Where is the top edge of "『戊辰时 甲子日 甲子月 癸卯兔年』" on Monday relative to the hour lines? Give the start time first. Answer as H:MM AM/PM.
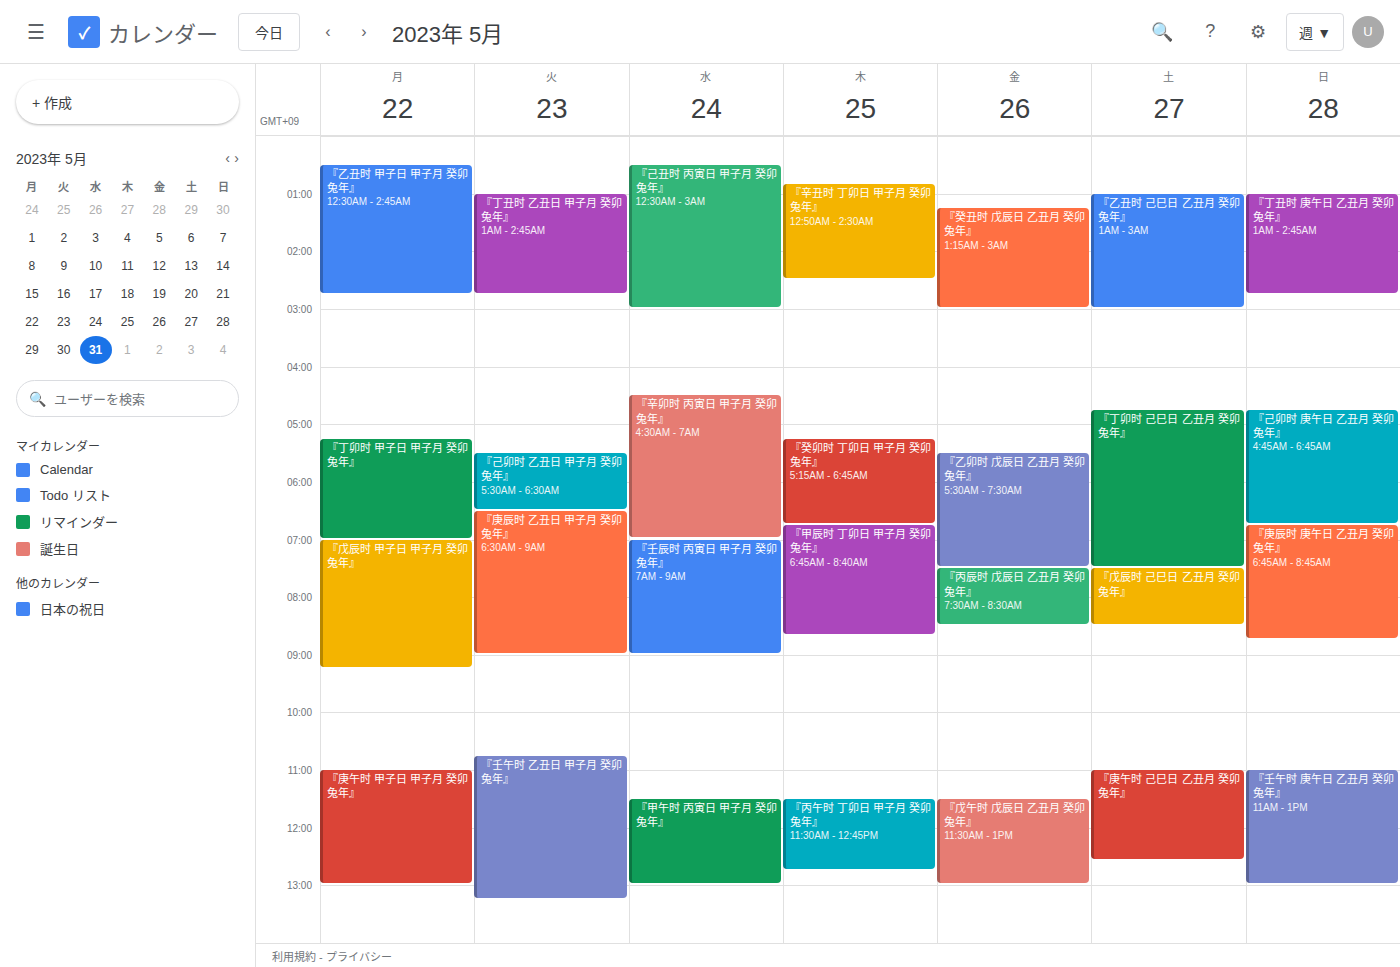
7:00 AM -- exactly on the 7 AM line.